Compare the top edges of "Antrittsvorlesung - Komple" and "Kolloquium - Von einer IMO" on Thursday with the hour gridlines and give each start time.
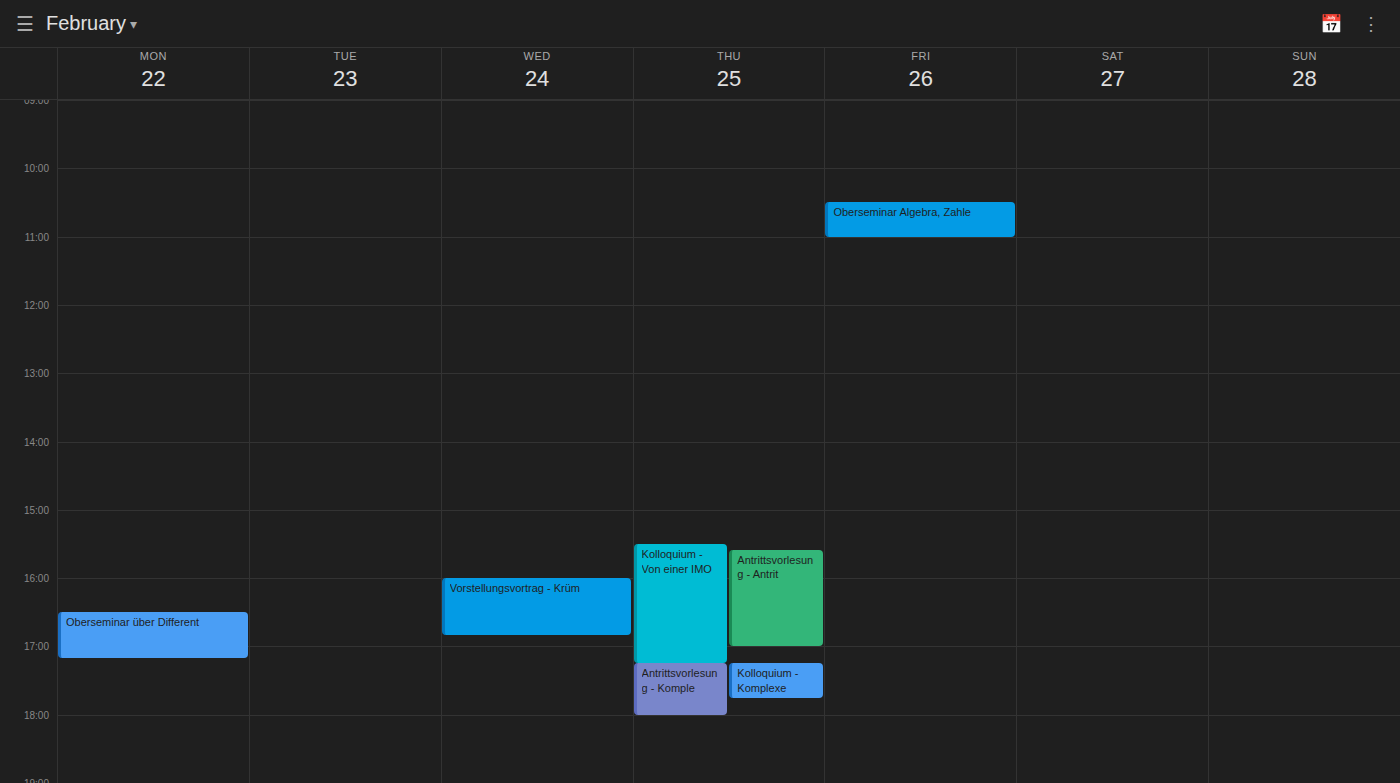
"Antrittsvorlesung - Komple": 5:15 PM, neither: a quarter of the way from the 5 PM line to the 6 PM line. "Kolloquium - Von einer IMO": 3:30 PM, halfway between the 3 PM and 4 PM lines.